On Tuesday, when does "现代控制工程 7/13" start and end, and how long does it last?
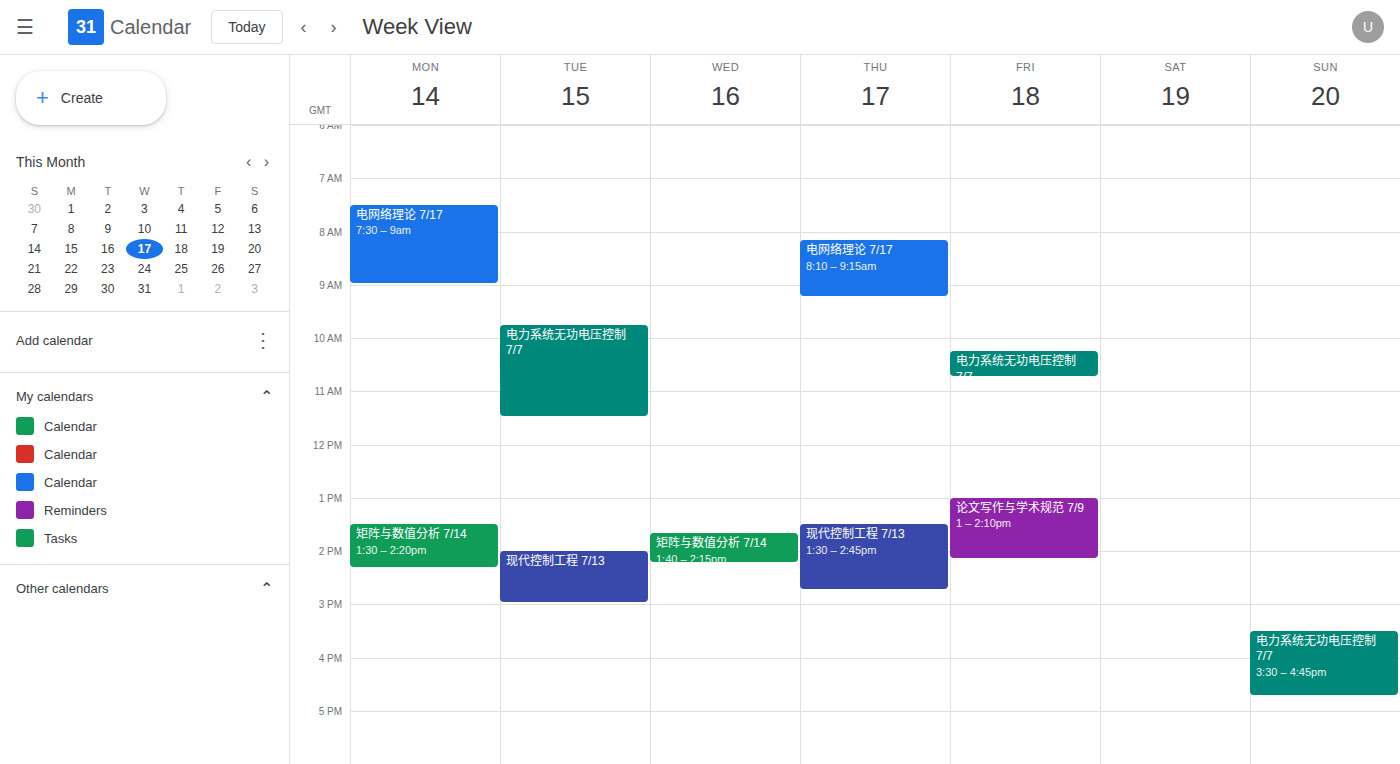
2:00 PM to 3:00 PM, 1 hour